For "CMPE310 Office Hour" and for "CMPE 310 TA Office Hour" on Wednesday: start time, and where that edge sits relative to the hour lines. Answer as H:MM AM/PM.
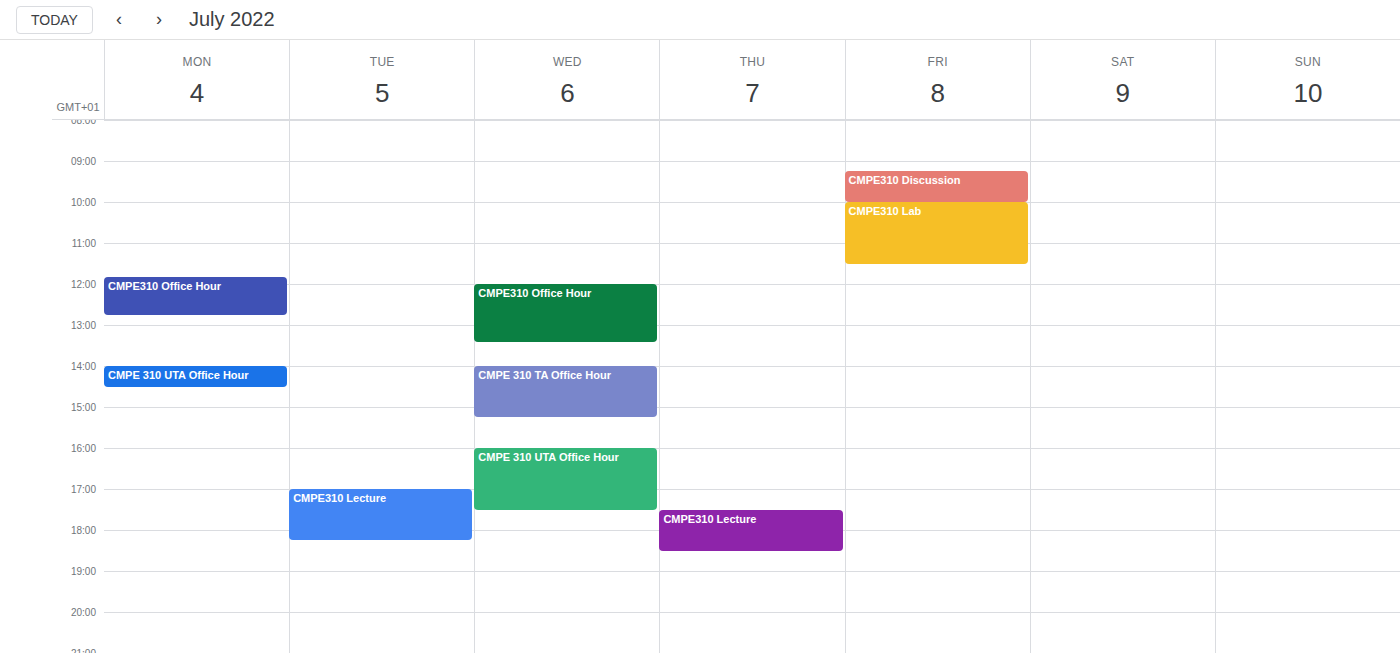
"CMPE310 Office Hour": 12:00 PM, exactly on the 12 PM line. "CMPE 310 TA Office Hour": 2:00 PM, exactly on the 2 PM line.